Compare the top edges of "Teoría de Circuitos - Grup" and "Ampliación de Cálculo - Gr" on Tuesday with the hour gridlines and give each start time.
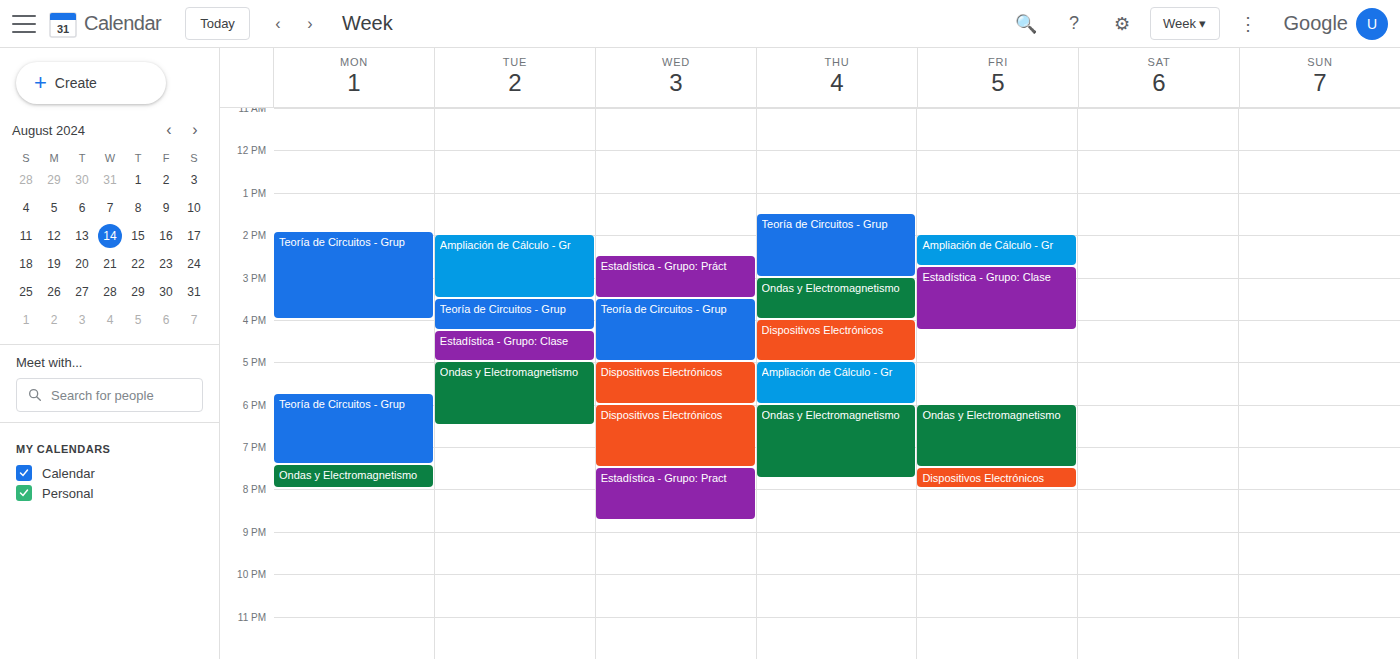
"Teoría de Circuitos - Grup": 3:30 PM, halfway between the 3 PM and 4 PM lines. "Ampliación de Cálculo - Gr": 2:00 PM, exactly on the 2 PM line.